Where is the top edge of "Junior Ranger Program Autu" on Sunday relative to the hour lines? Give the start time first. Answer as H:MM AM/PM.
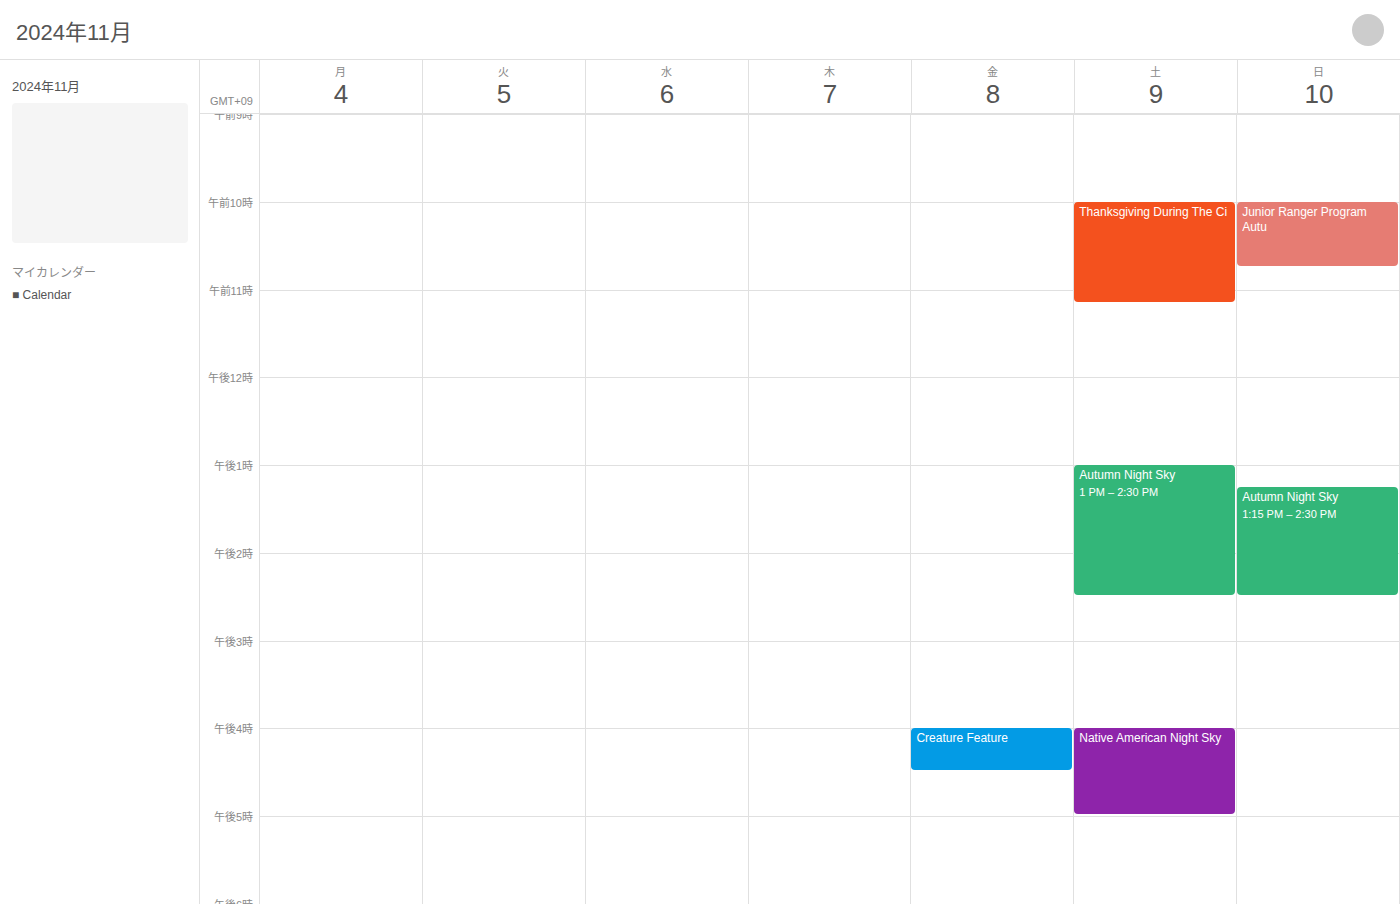
10:00 AM -- exactly on the 10 AM line.